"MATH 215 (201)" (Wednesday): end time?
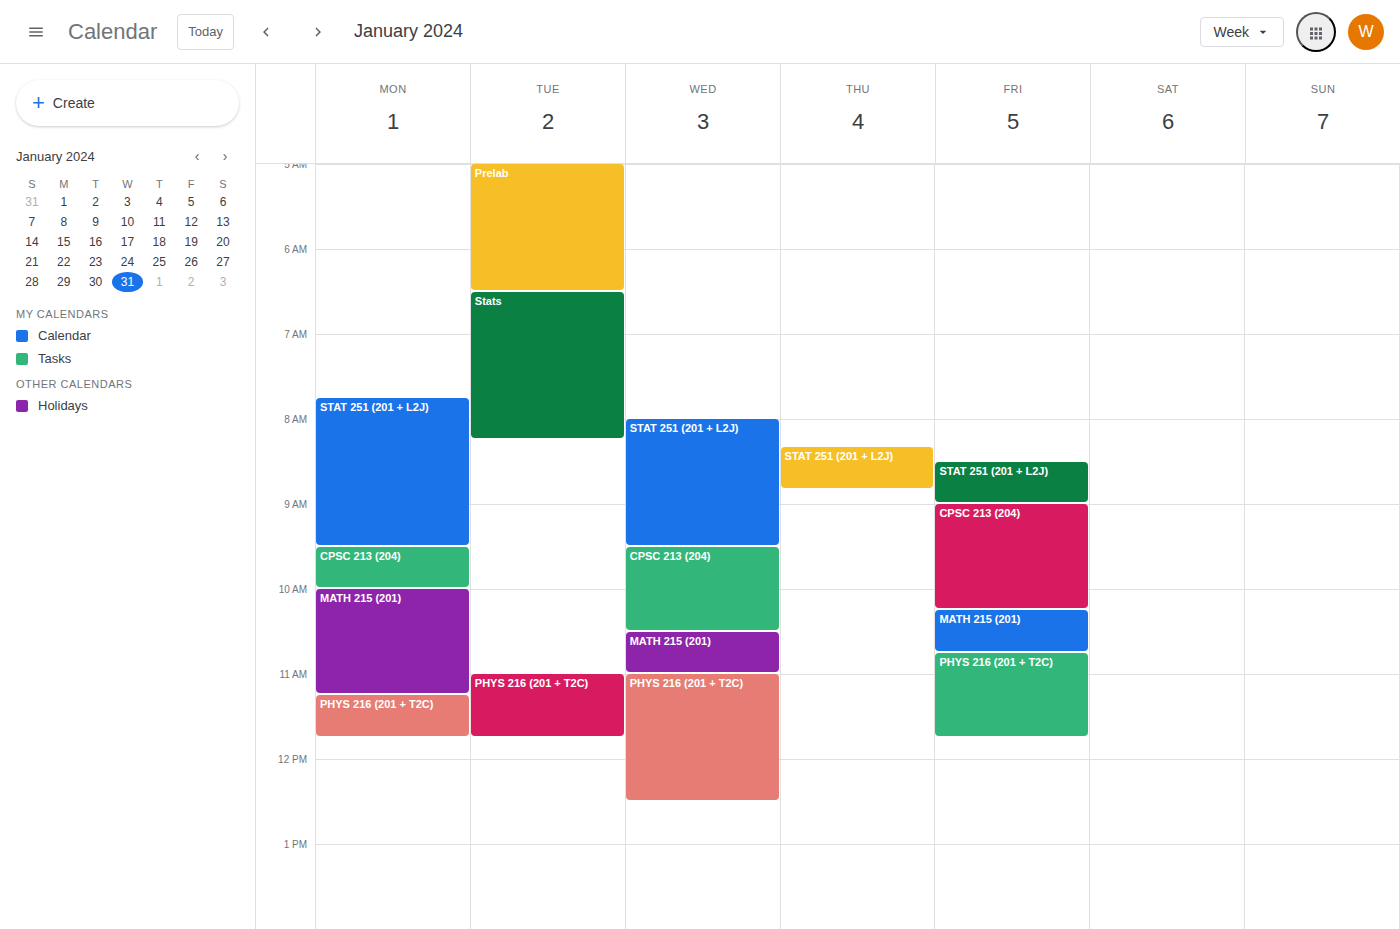
11:00 AM